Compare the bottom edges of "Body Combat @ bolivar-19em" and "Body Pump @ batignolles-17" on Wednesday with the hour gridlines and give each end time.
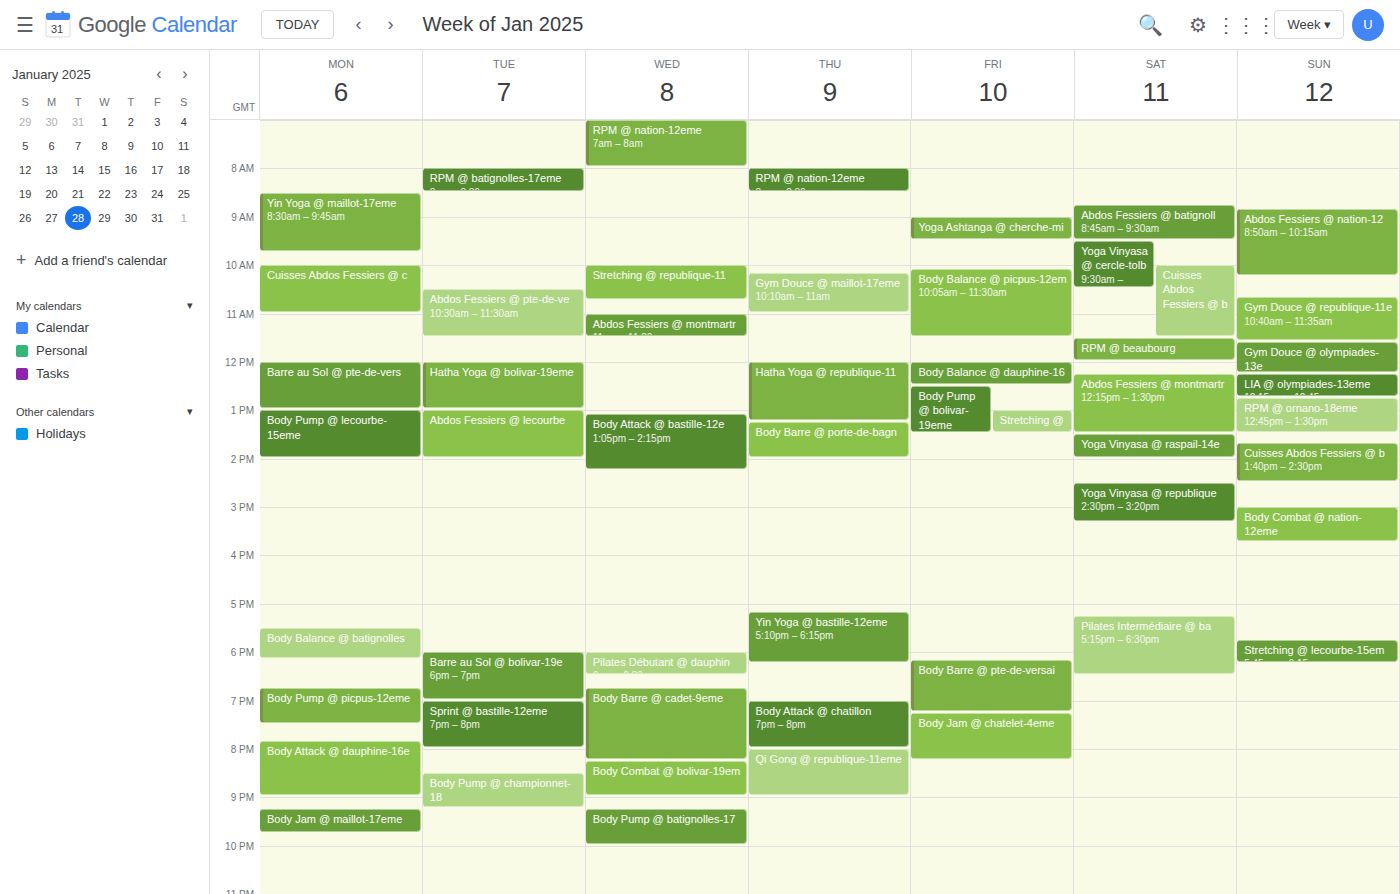
"Body Combat @ bolivar-19em": 9:00 PM, exactly on the 9 PM line. "Body Pump @ batignolles-17": 10:00 PM, exactly on the 10 PM line.